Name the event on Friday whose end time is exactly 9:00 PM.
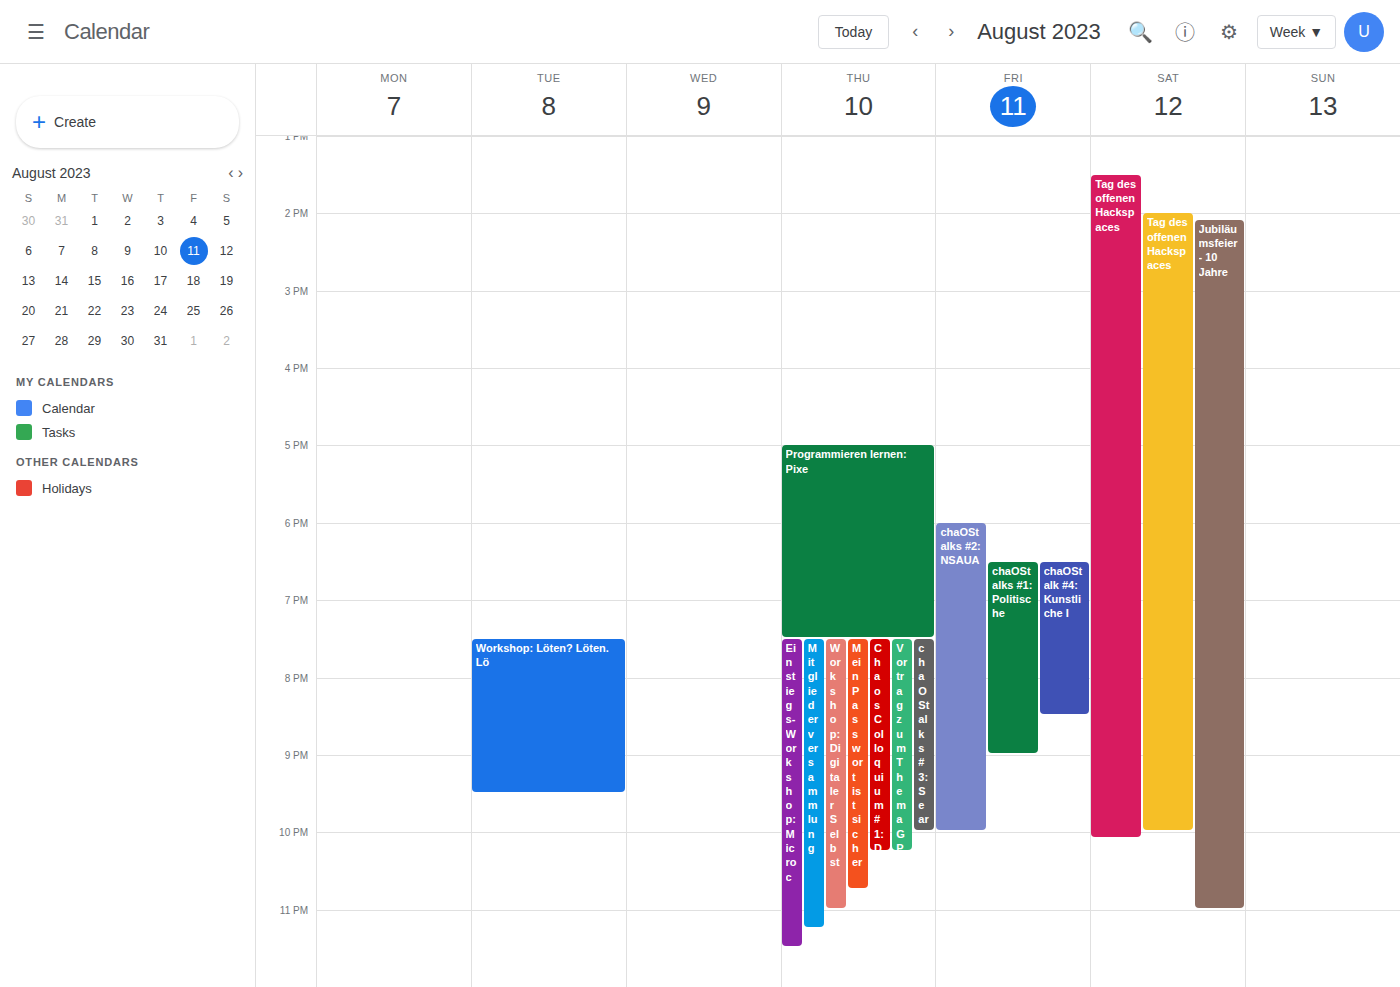
"chaOStalks #1: Politische"